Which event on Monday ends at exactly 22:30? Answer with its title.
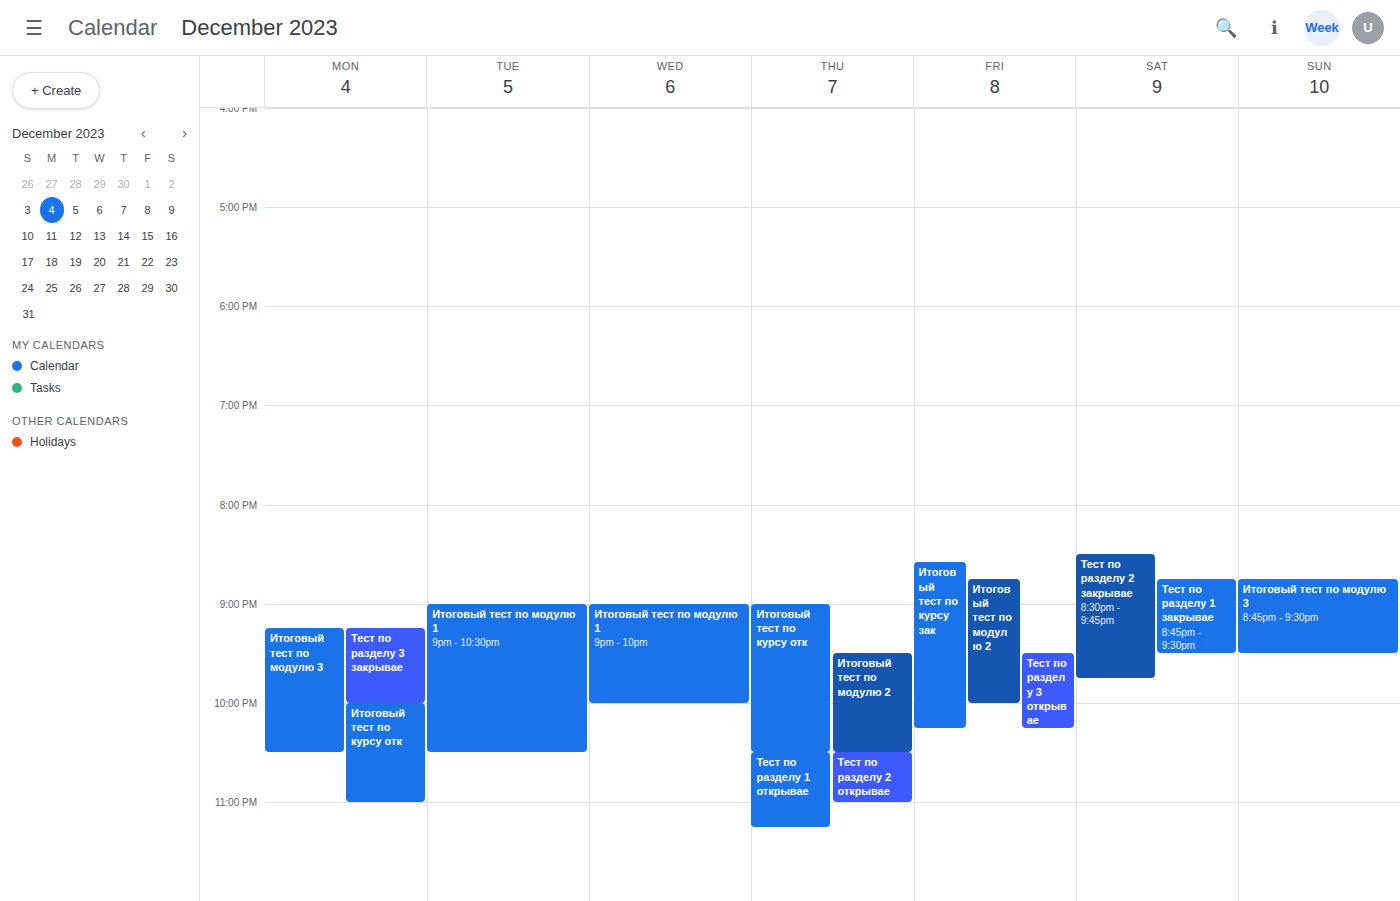
"Итоговый тест по модулю 3"